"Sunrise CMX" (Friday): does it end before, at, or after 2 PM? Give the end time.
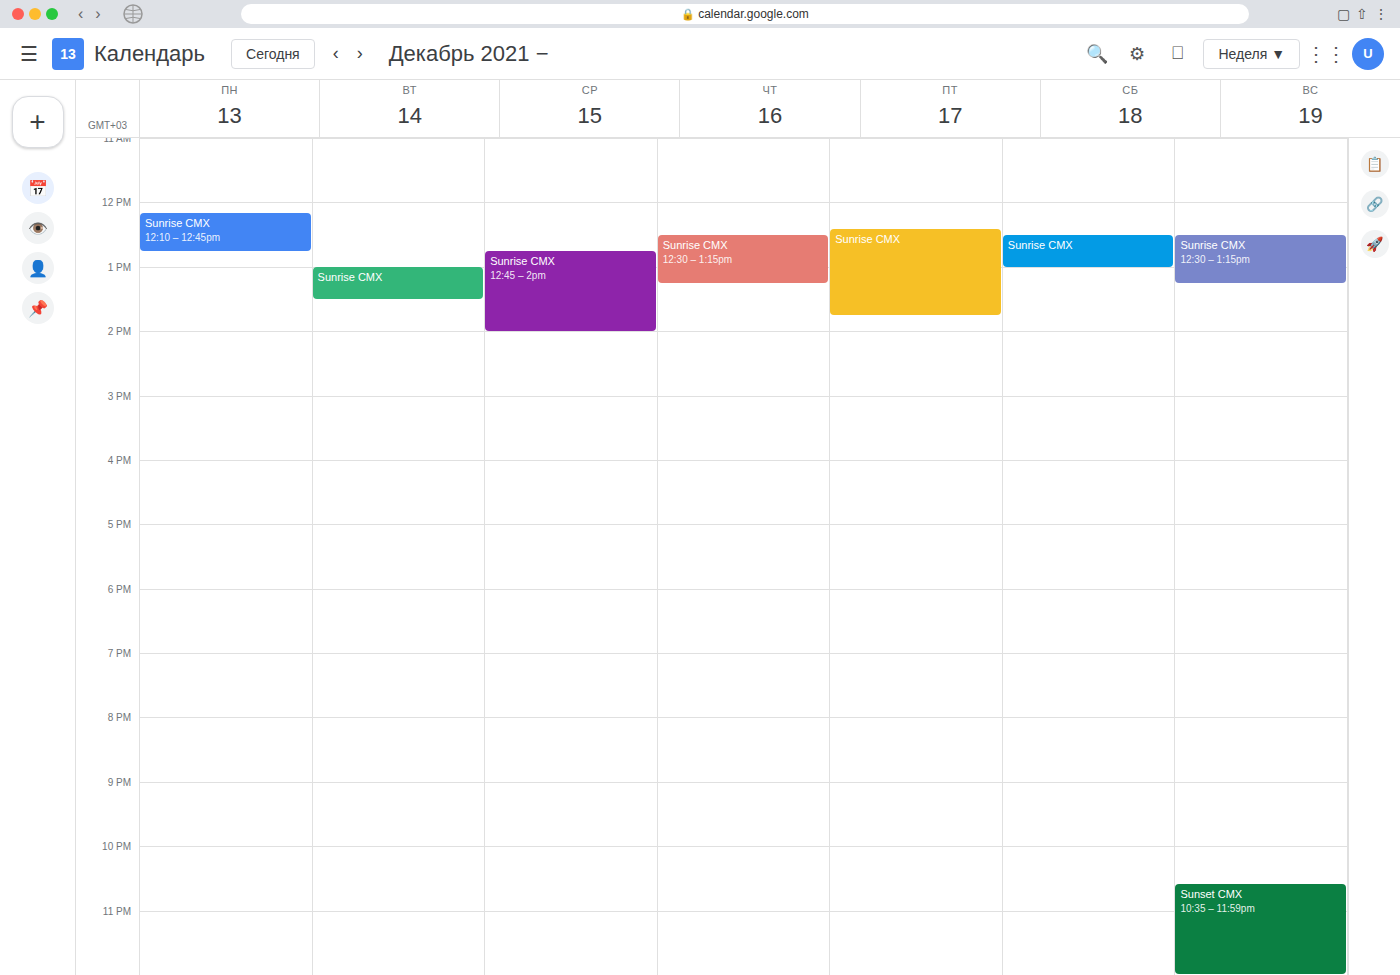
1:45 PM -- before 2 PM, 15 minutes above the 2 PM line.